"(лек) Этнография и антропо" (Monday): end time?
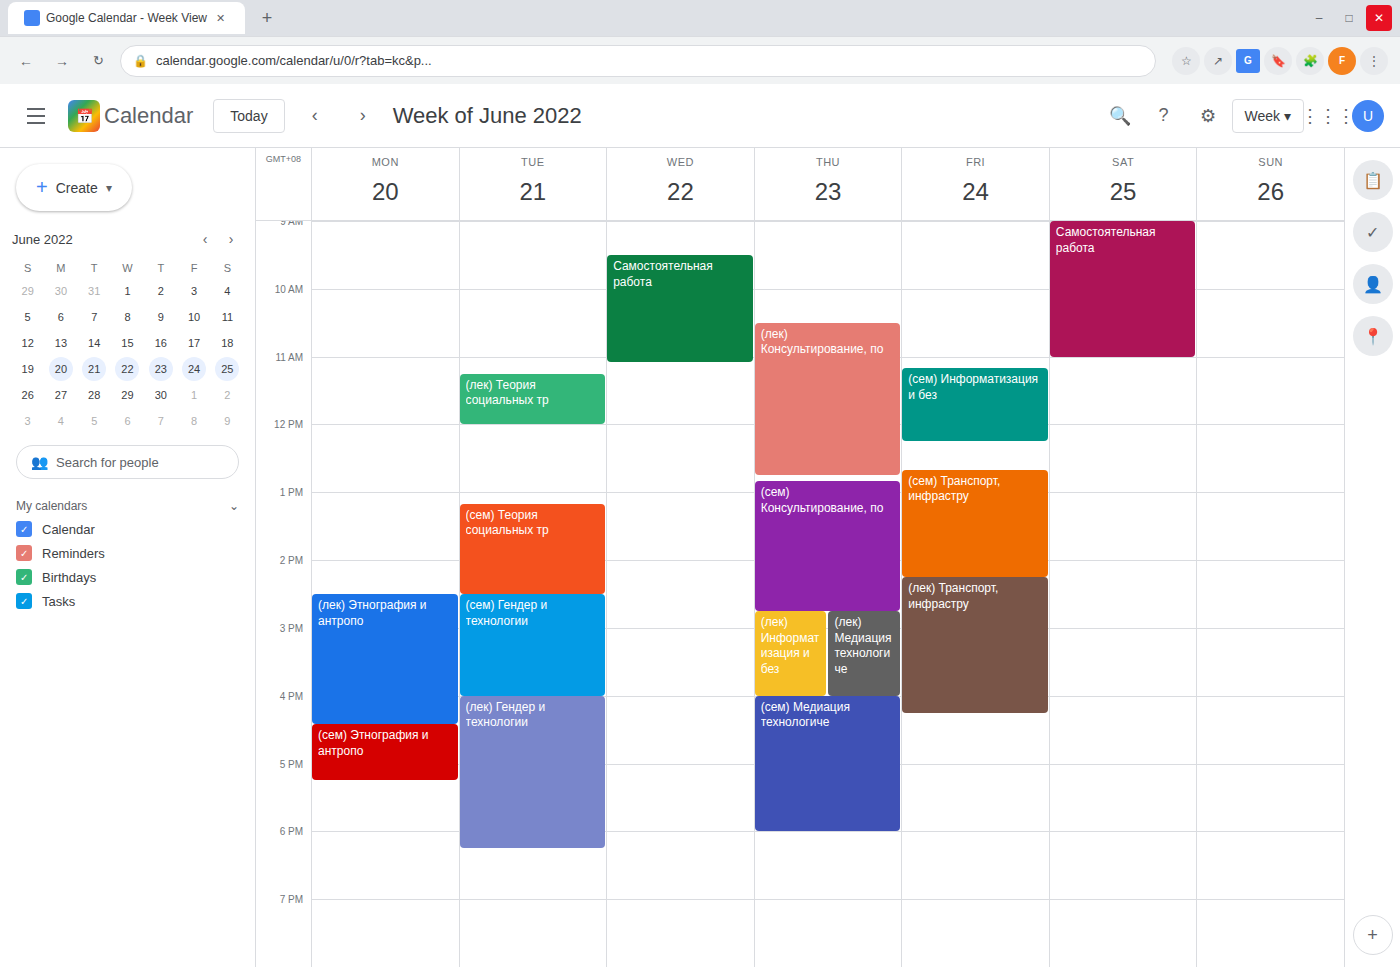
4:25 PM